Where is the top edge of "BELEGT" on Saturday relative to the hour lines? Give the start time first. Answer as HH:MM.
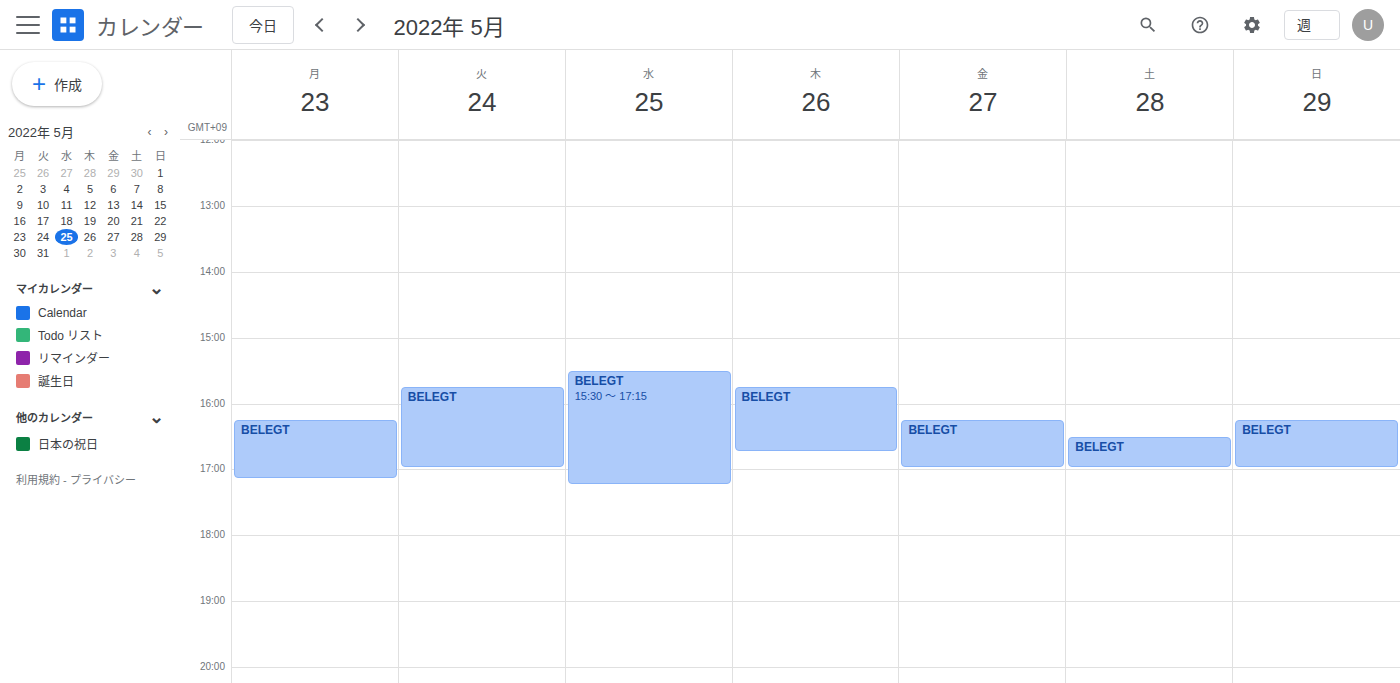
16:30 -- halfway between the 16:00 and 17:00 lines.